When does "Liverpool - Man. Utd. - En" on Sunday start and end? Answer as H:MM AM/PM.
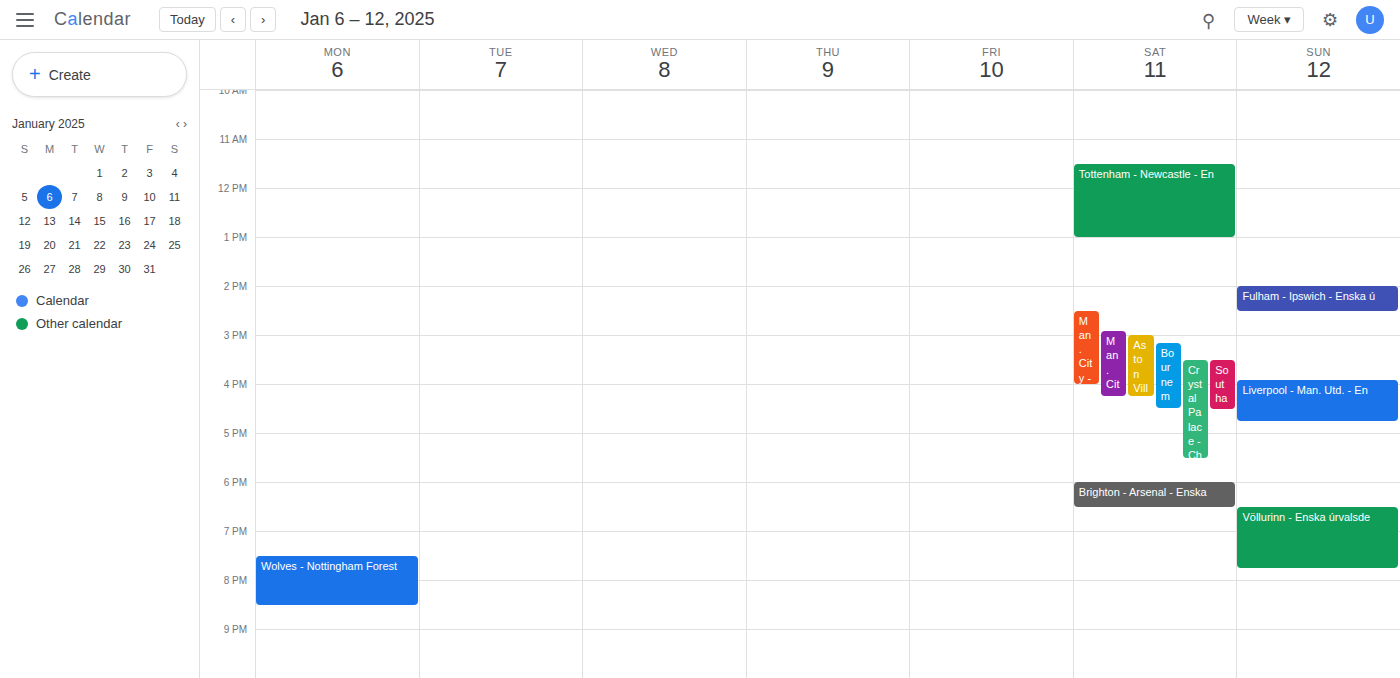
3:55 PM to 4:45 PM